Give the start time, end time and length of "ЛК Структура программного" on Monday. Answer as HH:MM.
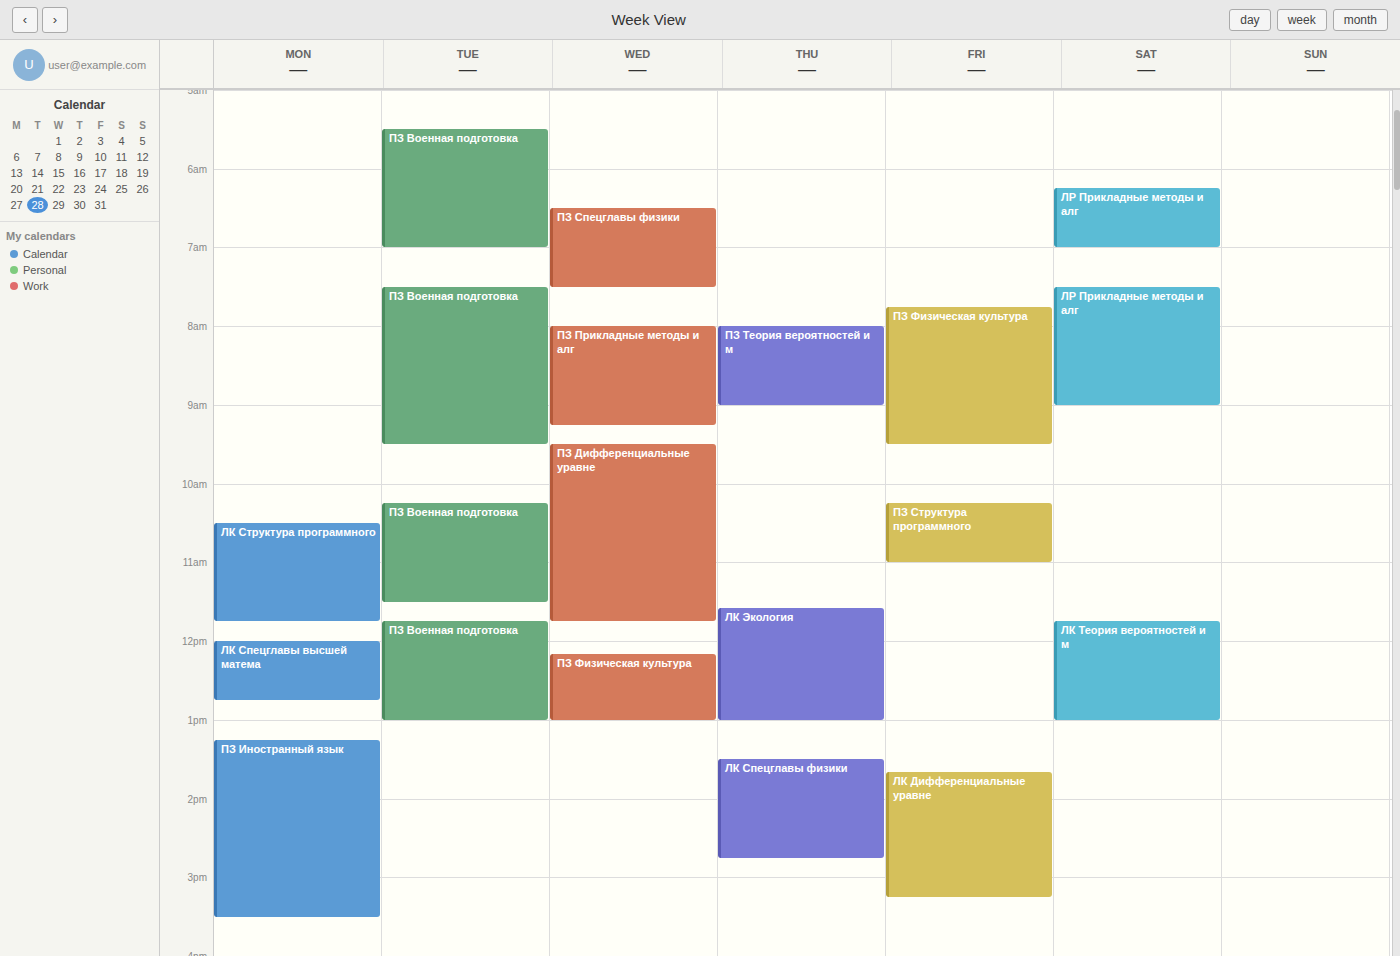
10:30 to 11:45, 1 hour 15 minutes